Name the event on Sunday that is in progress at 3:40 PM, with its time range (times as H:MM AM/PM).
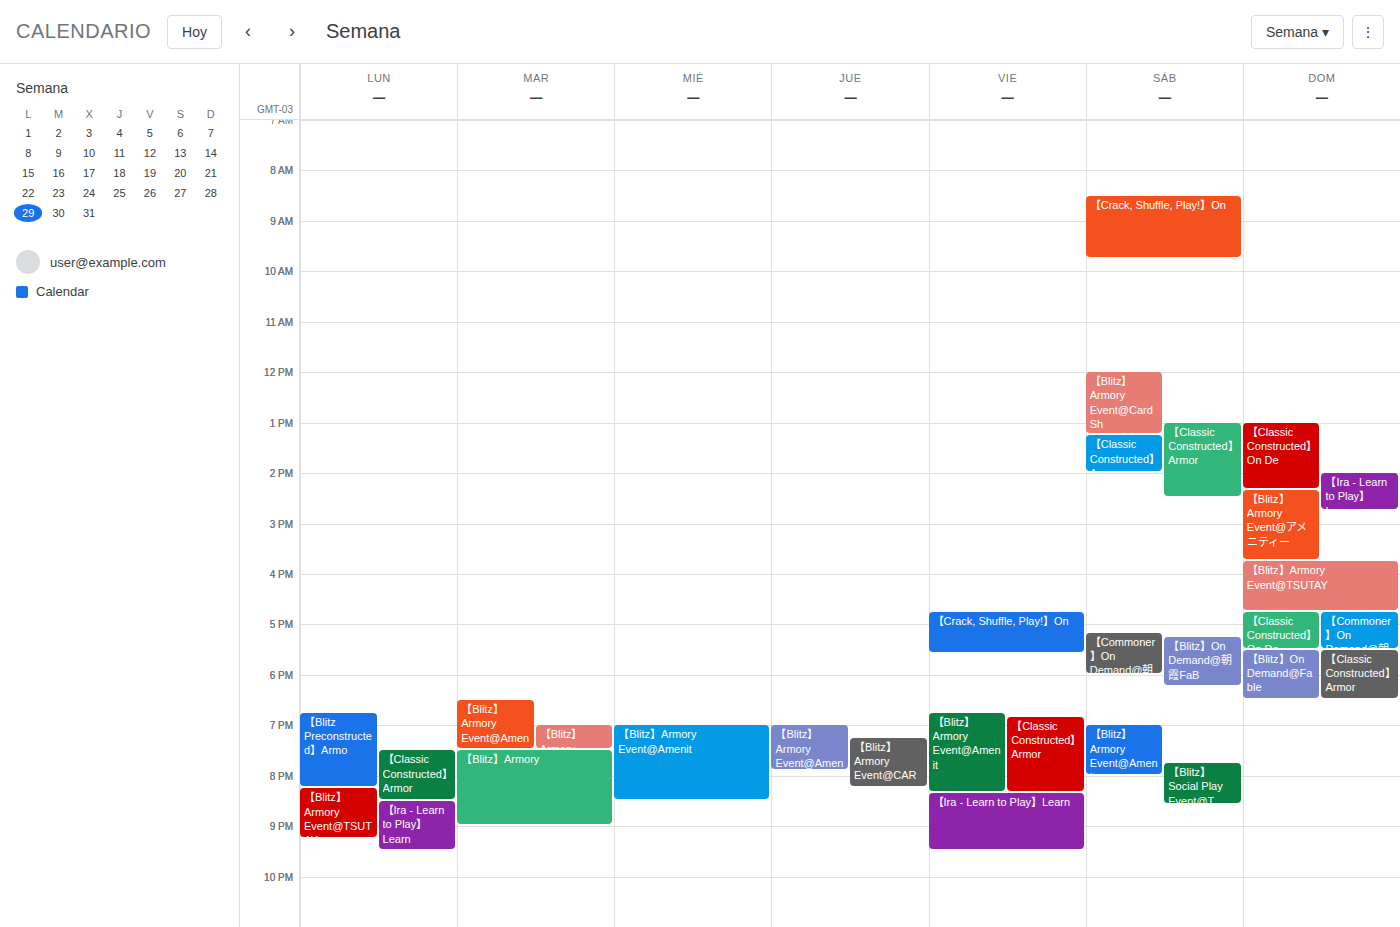
"【Blitz】Armory Event@アメニティー", 2:20 PM to 3:45 PM